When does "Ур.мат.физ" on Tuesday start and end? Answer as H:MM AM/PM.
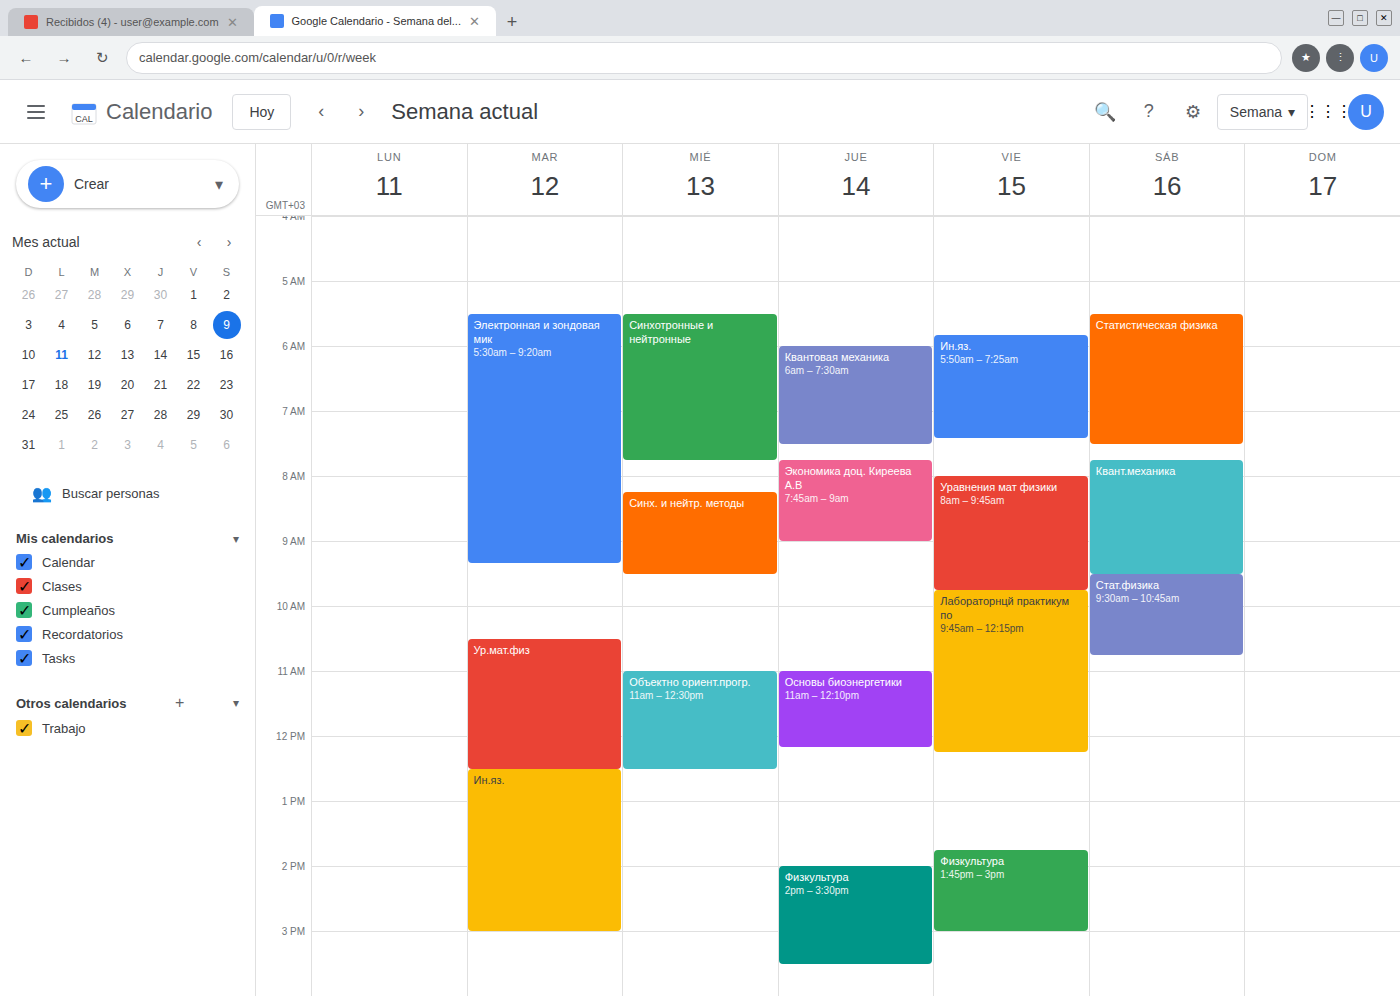
10:30 AM to 12:30 PM